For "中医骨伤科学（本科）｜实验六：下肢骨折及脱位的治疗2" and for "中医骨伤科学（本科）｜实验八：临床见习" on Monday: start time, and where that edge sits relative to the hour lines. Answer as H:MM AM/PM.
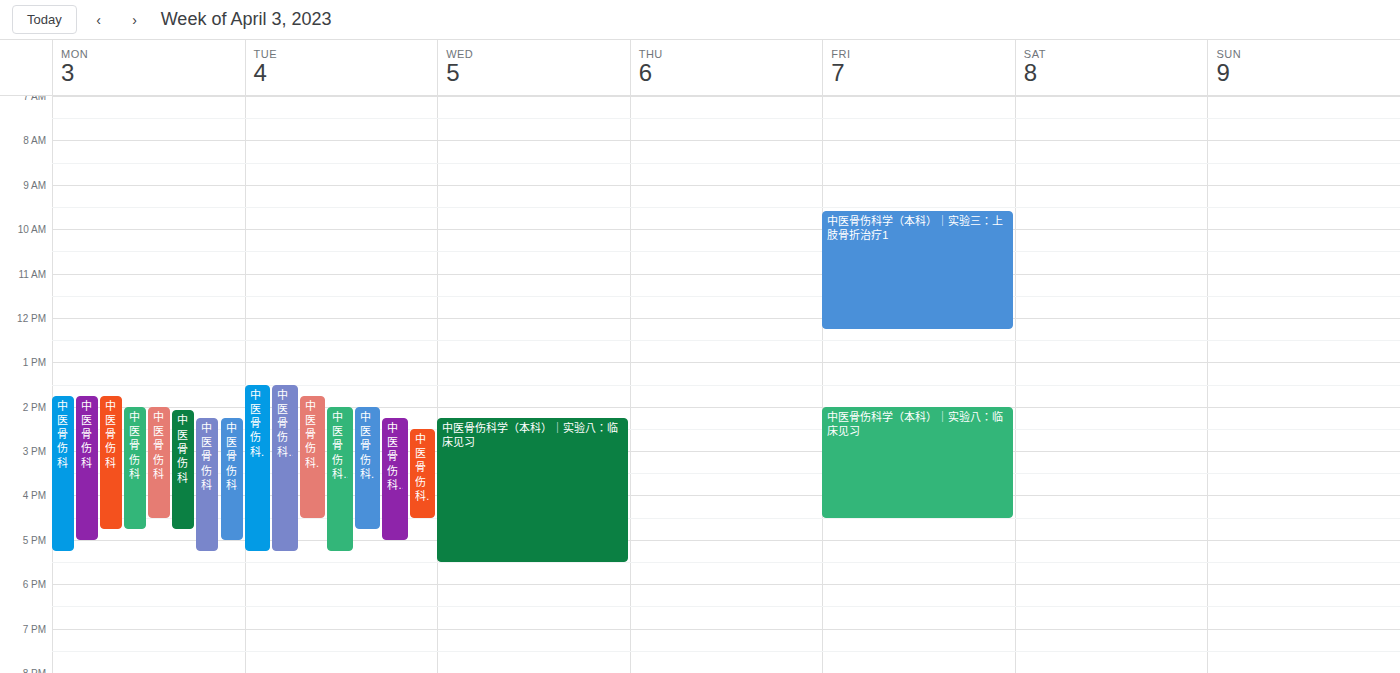
"中医骨伤科学（本科）｜实验六：下肢骨折及脱位的治疗2": 1:45 PM, neither: three quarters of the way from the 1 PM line to the 2 PM line. "中医骨伤科学（本科）｜实验八：临床见习": 2:00 PM, exactly on the 2 PM line.